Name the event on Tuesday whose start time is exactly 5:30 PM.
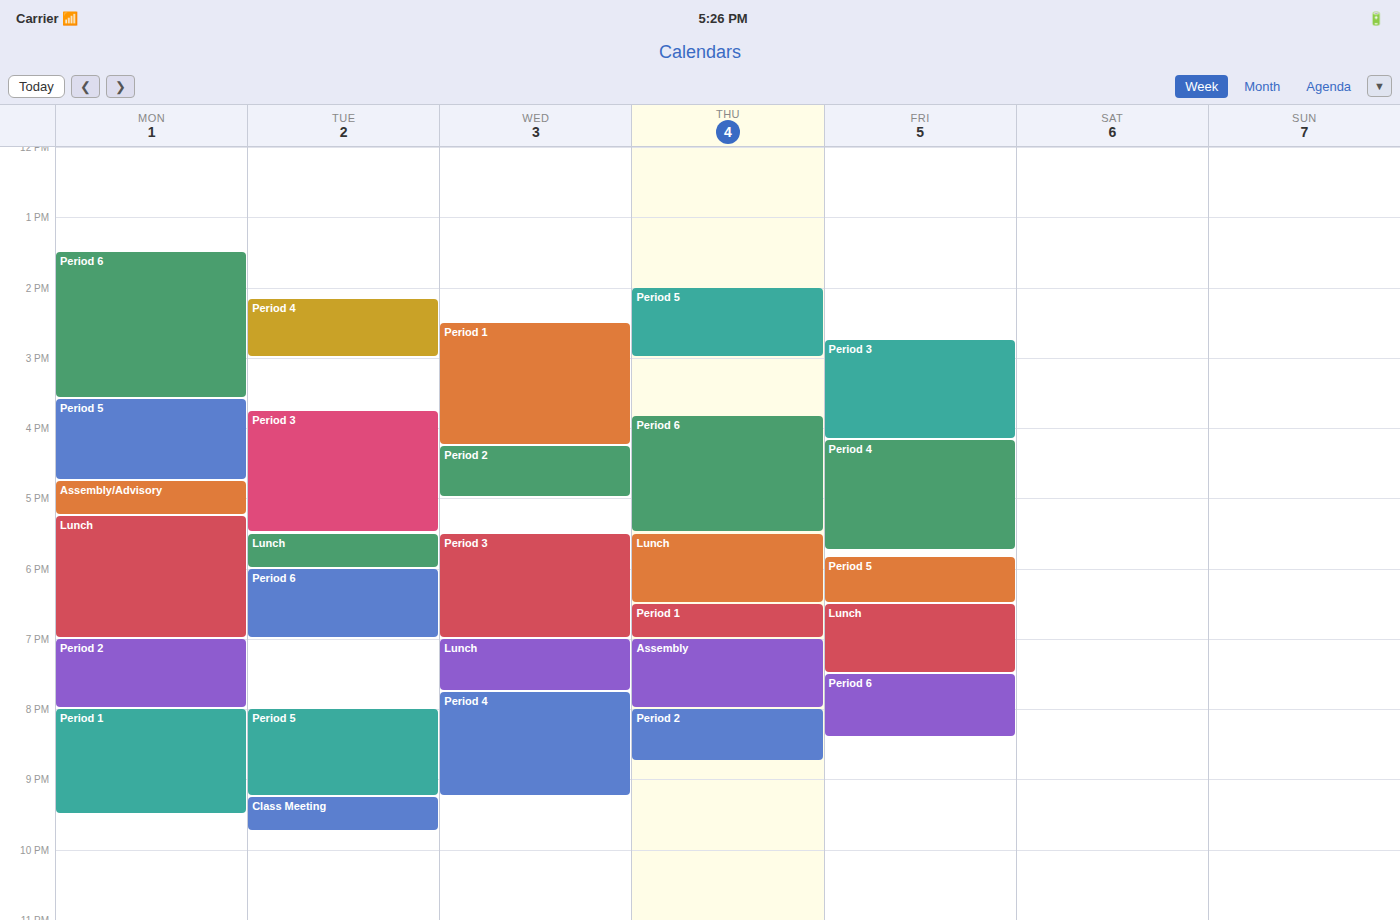
"Lunch"